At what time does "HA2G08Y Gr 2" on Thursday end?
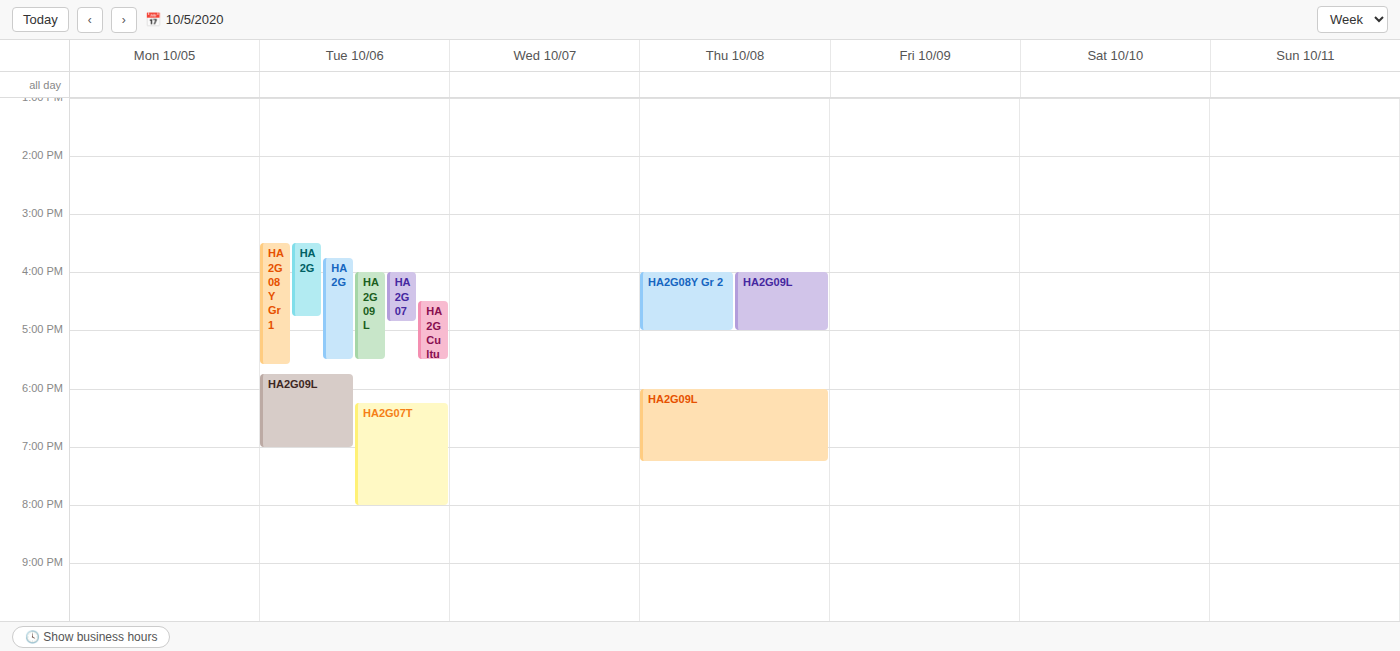
5:00 PM